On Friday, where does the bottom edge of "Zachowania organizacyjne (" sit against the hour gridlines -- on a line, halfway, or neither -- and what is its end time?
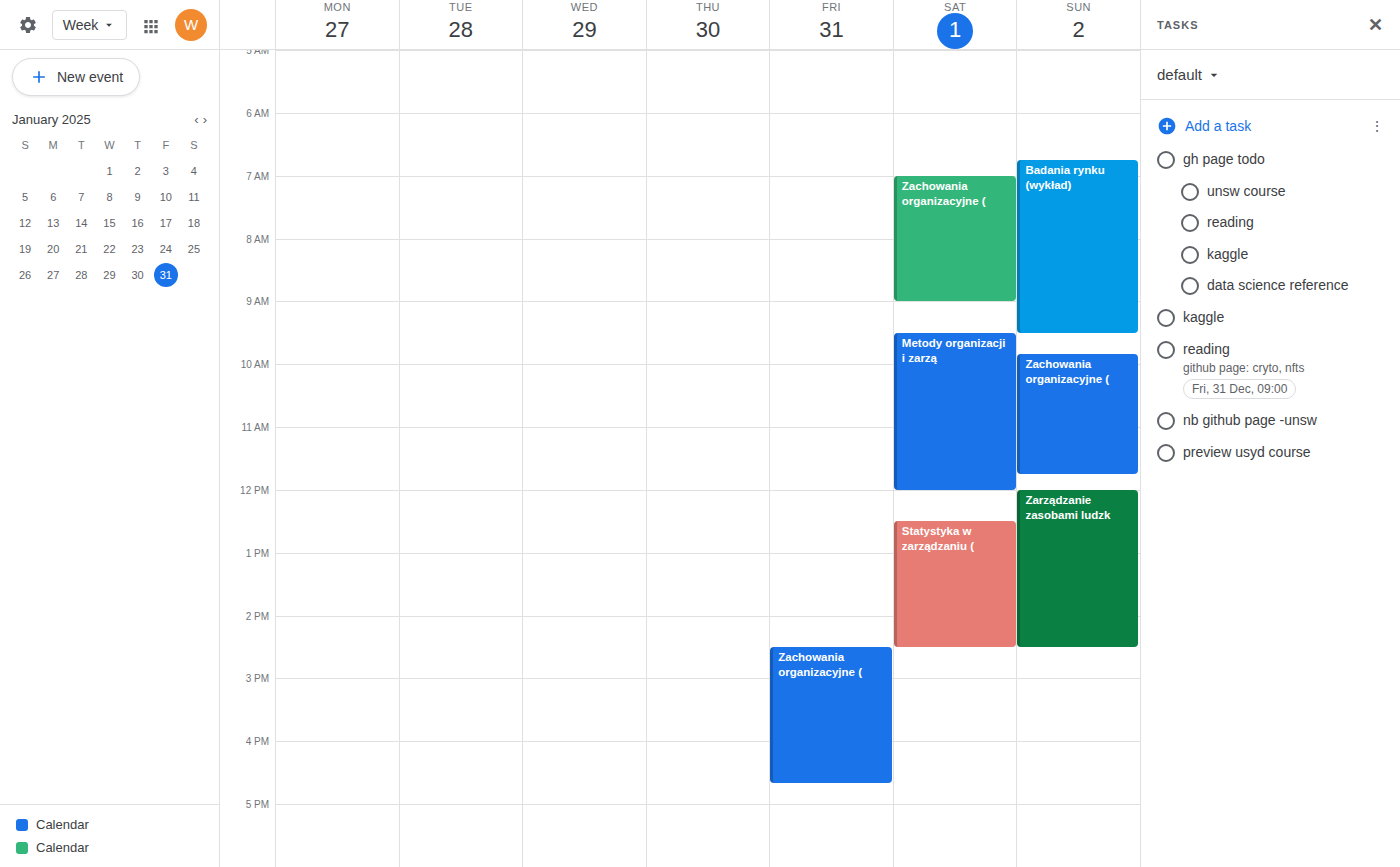
4:40 PM -- neither: 40 minutes below the 4 PM line and 20 minutes above the 5 PM line.